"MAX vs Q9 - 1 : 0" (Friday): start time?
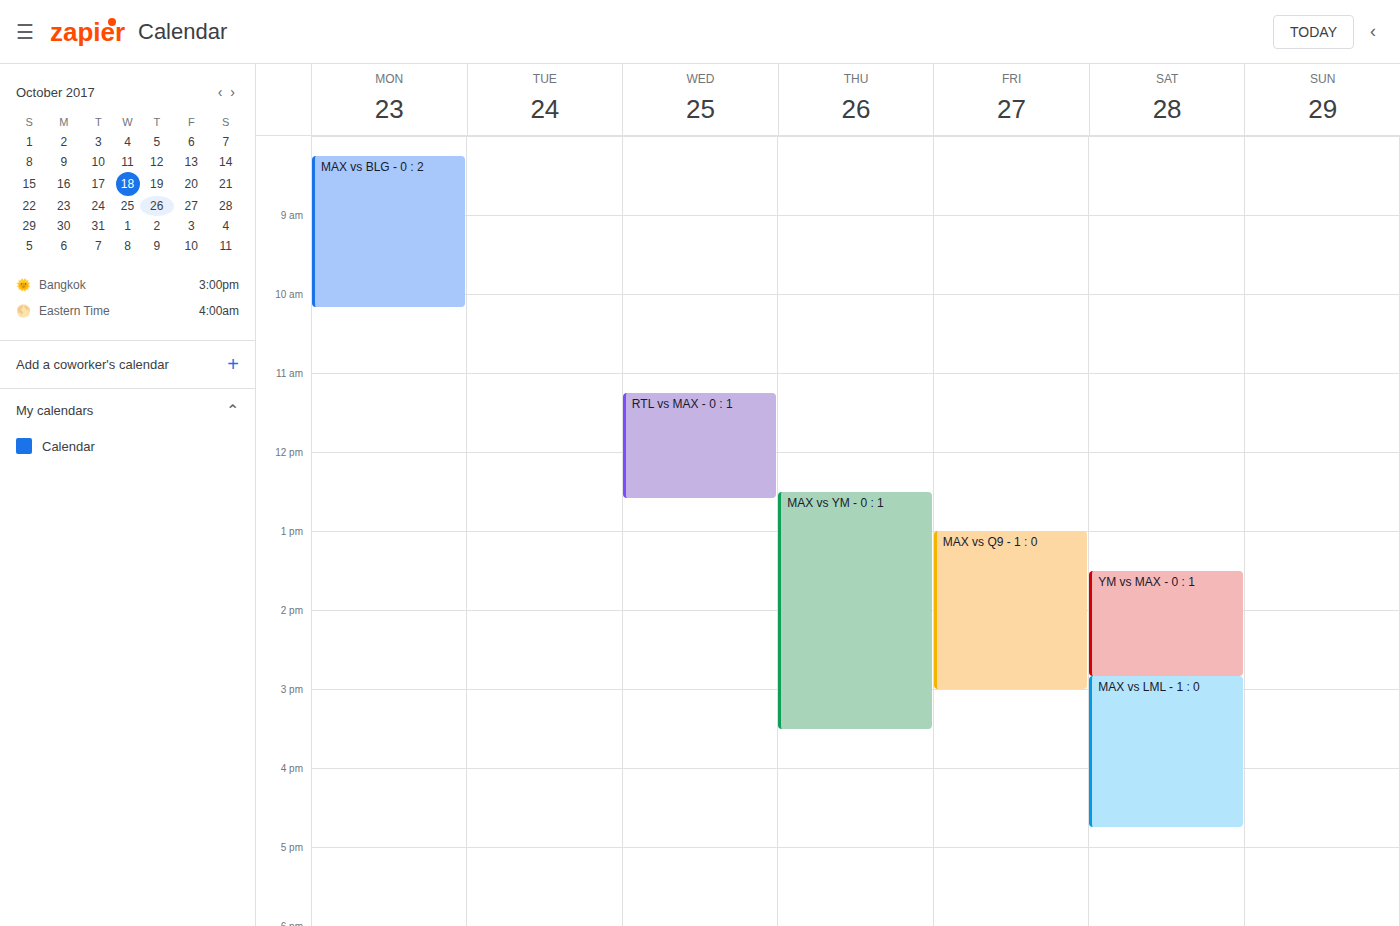
1:00 PM